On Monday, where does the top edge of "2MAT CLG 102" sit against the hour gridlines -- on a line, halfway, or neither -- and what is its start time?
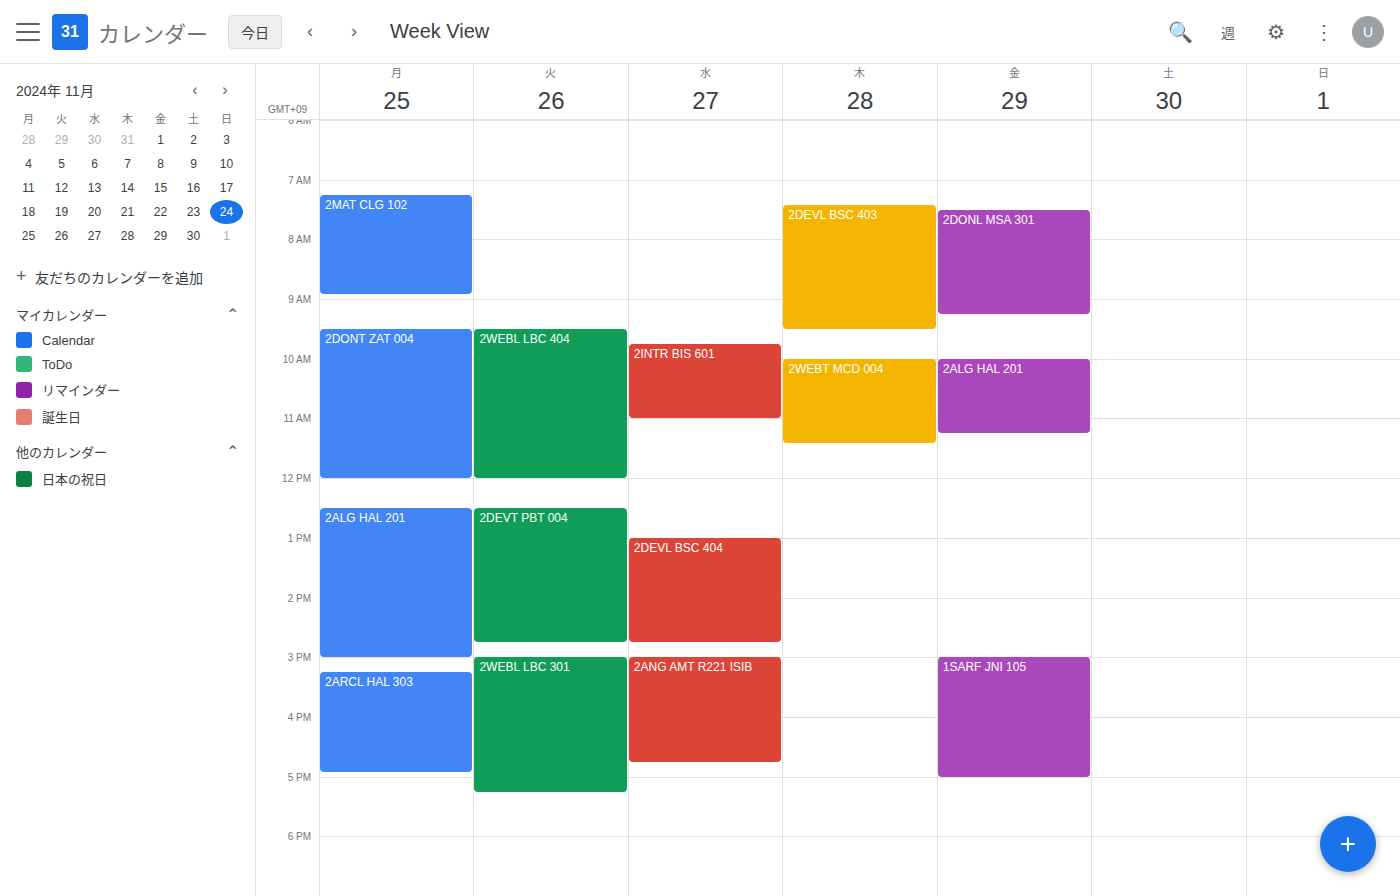
7:15 AM -- neither: a quarter of the way from the 7 AM line to the 8 AM line.